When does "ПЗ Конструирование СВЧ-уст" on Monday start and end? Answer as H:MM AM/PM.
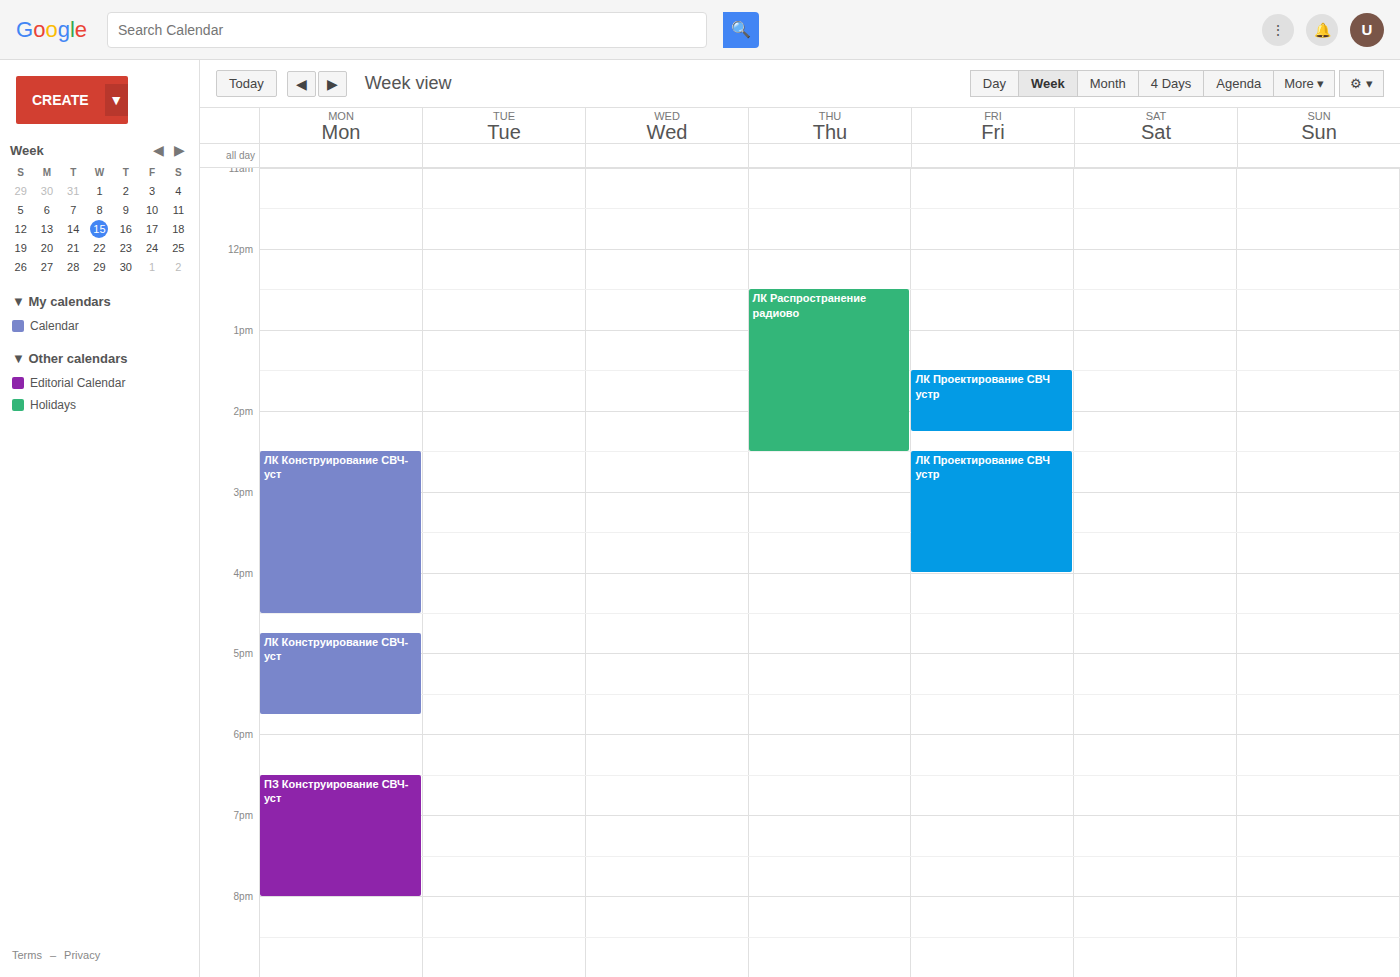
6:30 PM to 8:00 PM